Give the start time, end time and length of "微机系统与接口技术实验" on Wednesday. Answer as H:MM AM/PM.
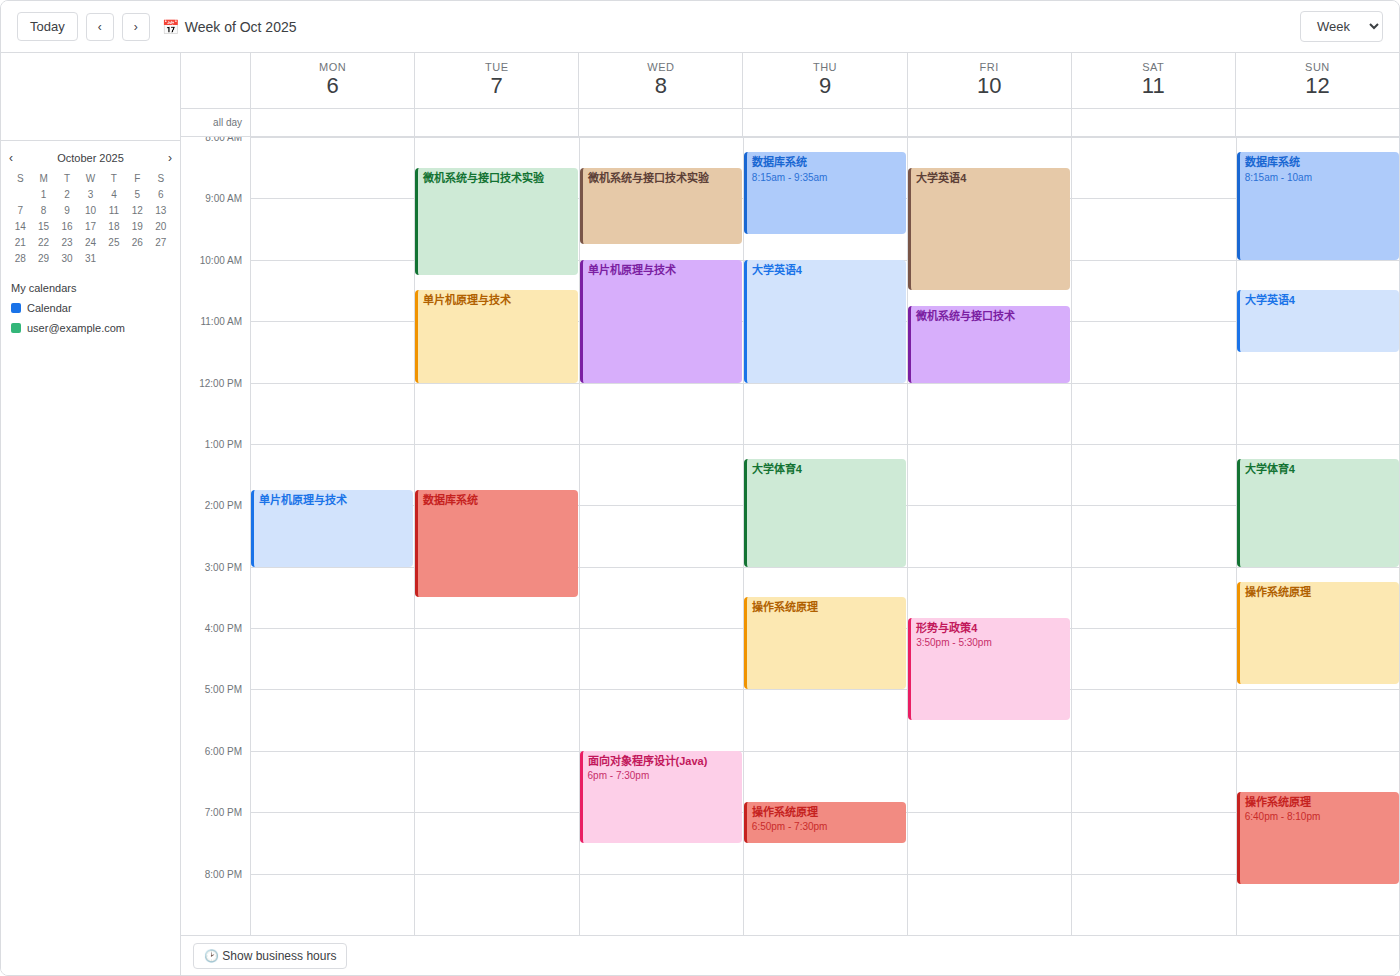
8:30 AM to 9:45 AM, 1 hour 15 minutes